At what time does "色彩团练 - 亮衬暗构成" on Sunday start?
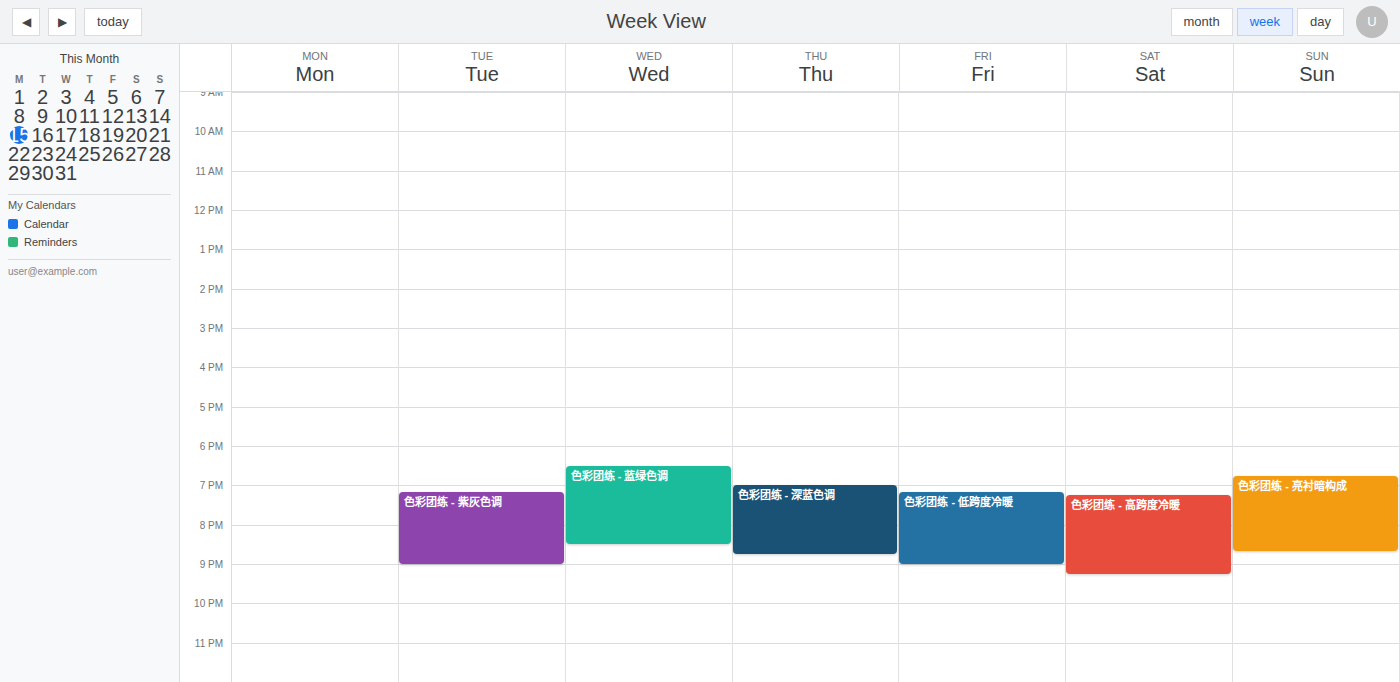
6:45 PM